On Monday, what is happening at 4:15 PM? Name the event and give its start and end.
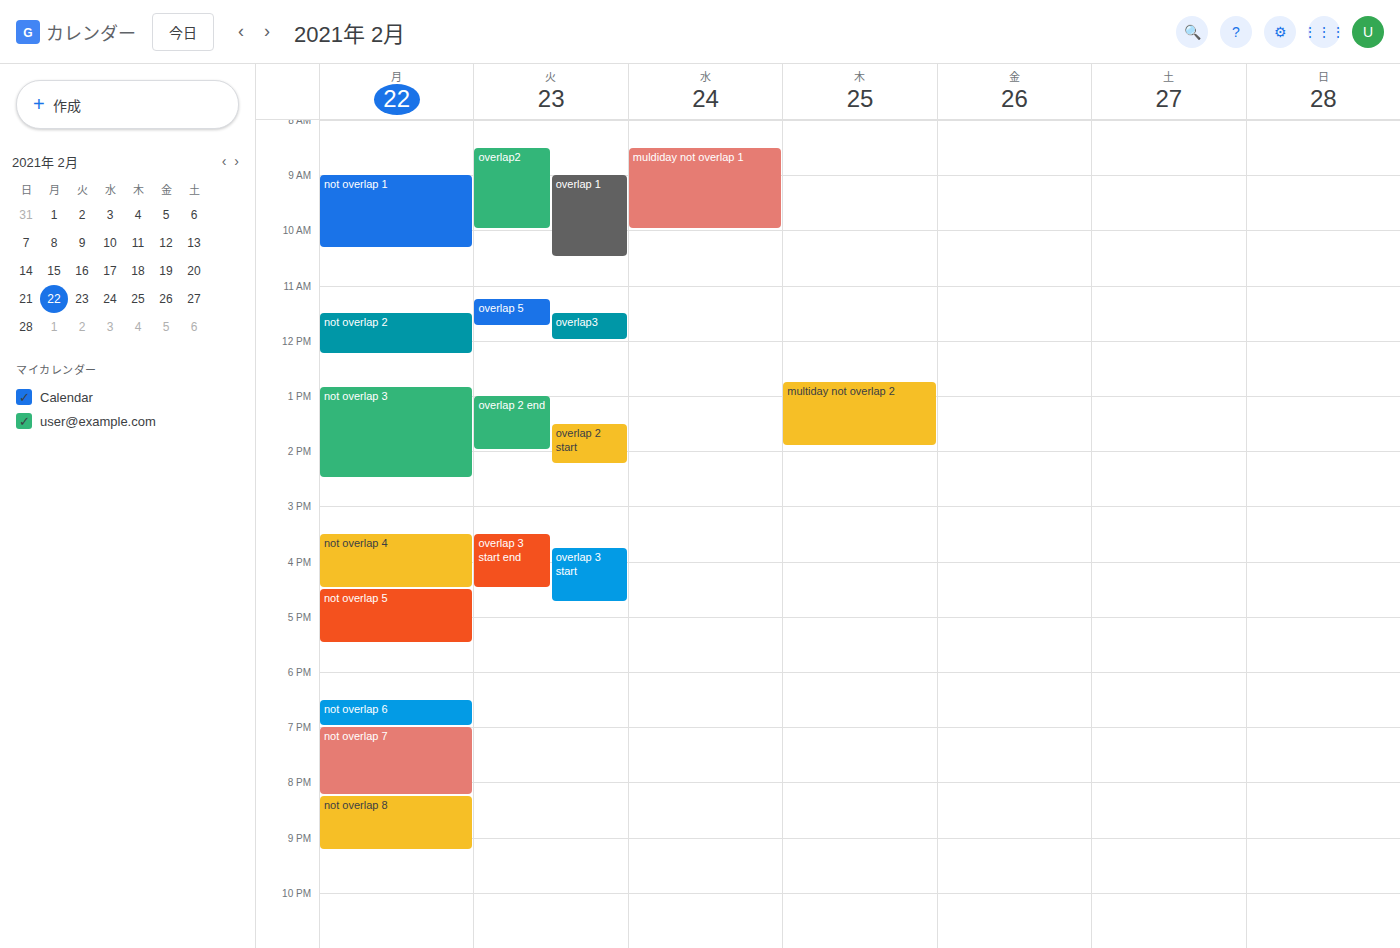
"not overlap 4", 3:30 PM to 4:30 PM